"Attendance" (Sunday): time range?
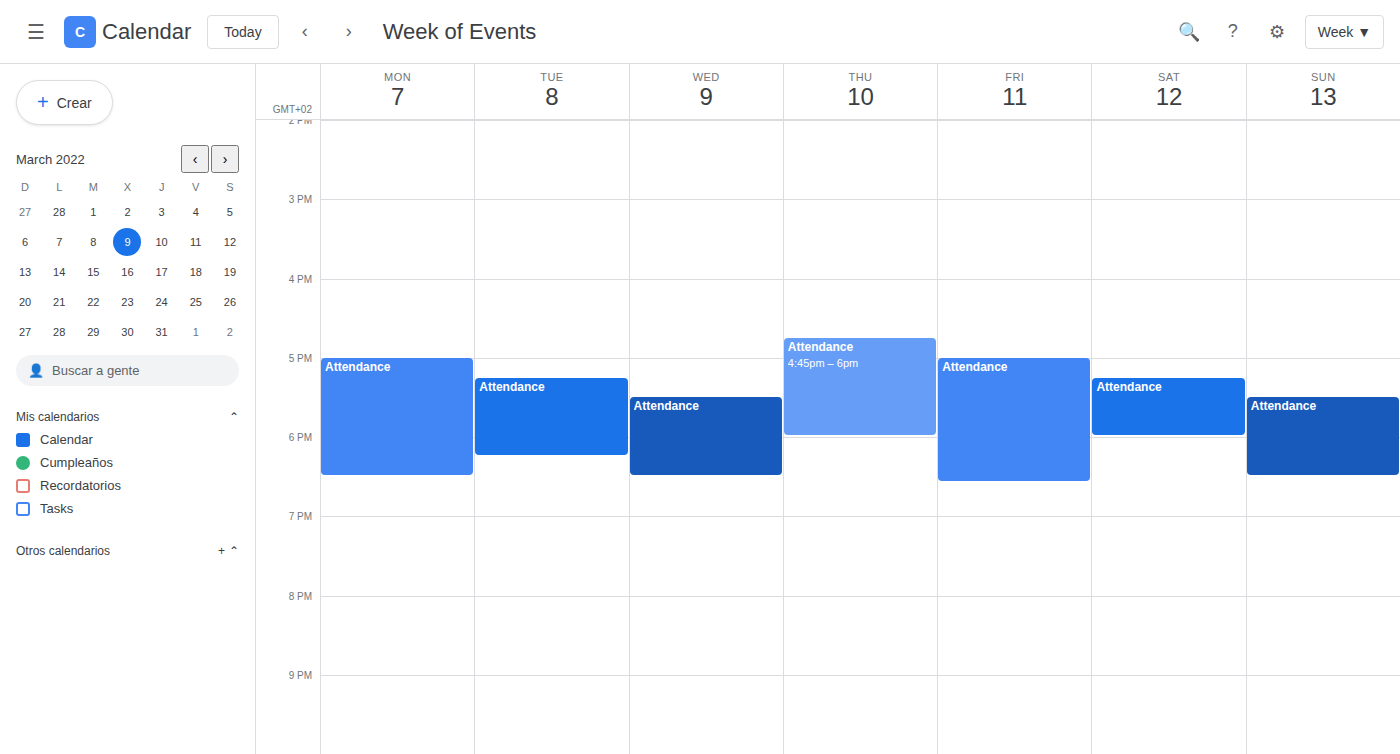
5:30 PM to 6:30 PM